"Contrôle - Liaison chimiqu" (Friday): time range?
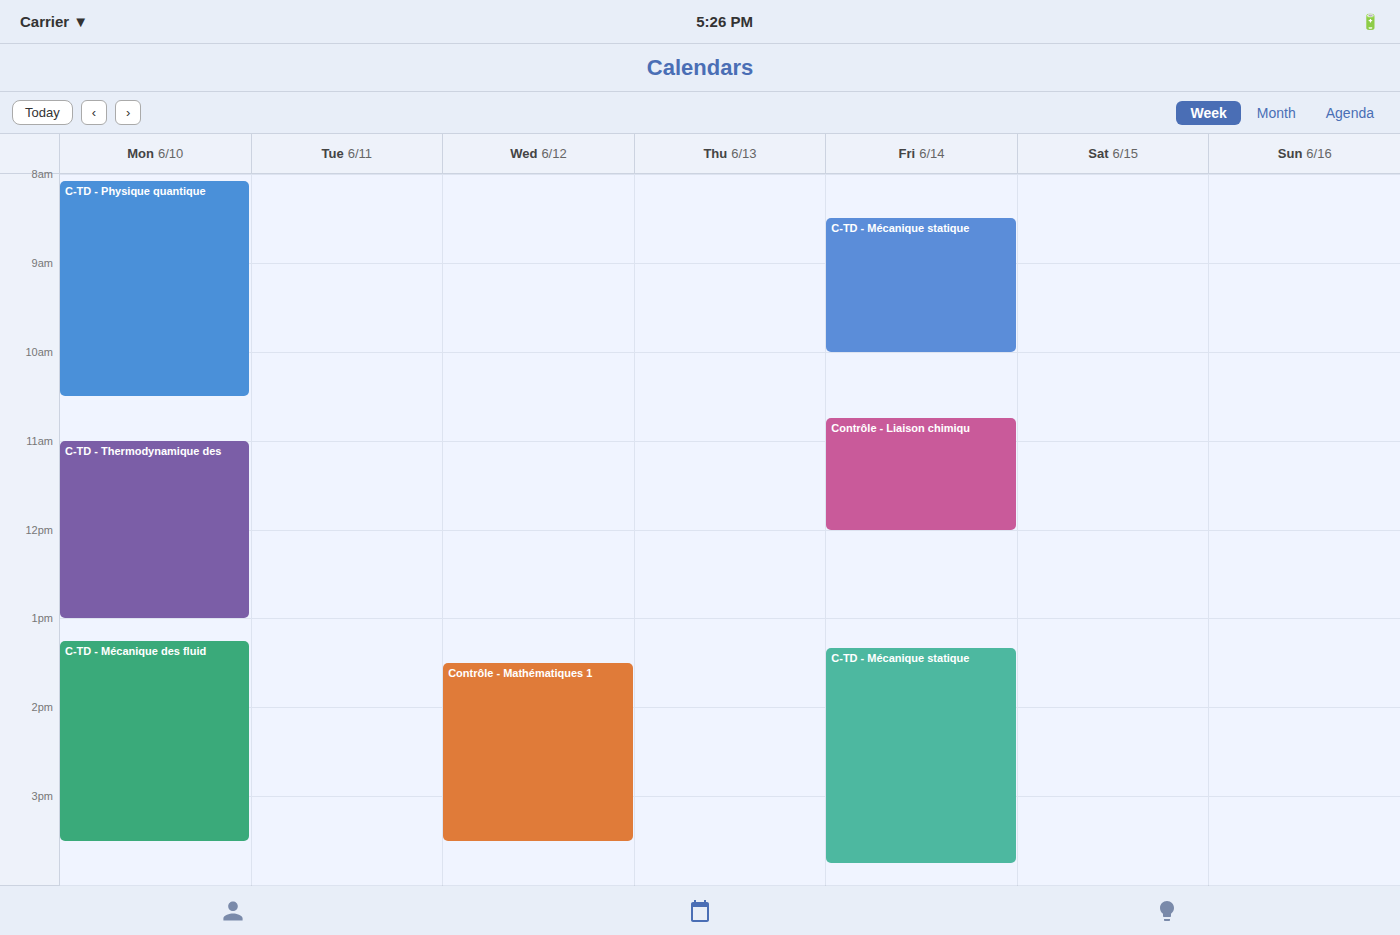
10:45 AM to 12:00 PM